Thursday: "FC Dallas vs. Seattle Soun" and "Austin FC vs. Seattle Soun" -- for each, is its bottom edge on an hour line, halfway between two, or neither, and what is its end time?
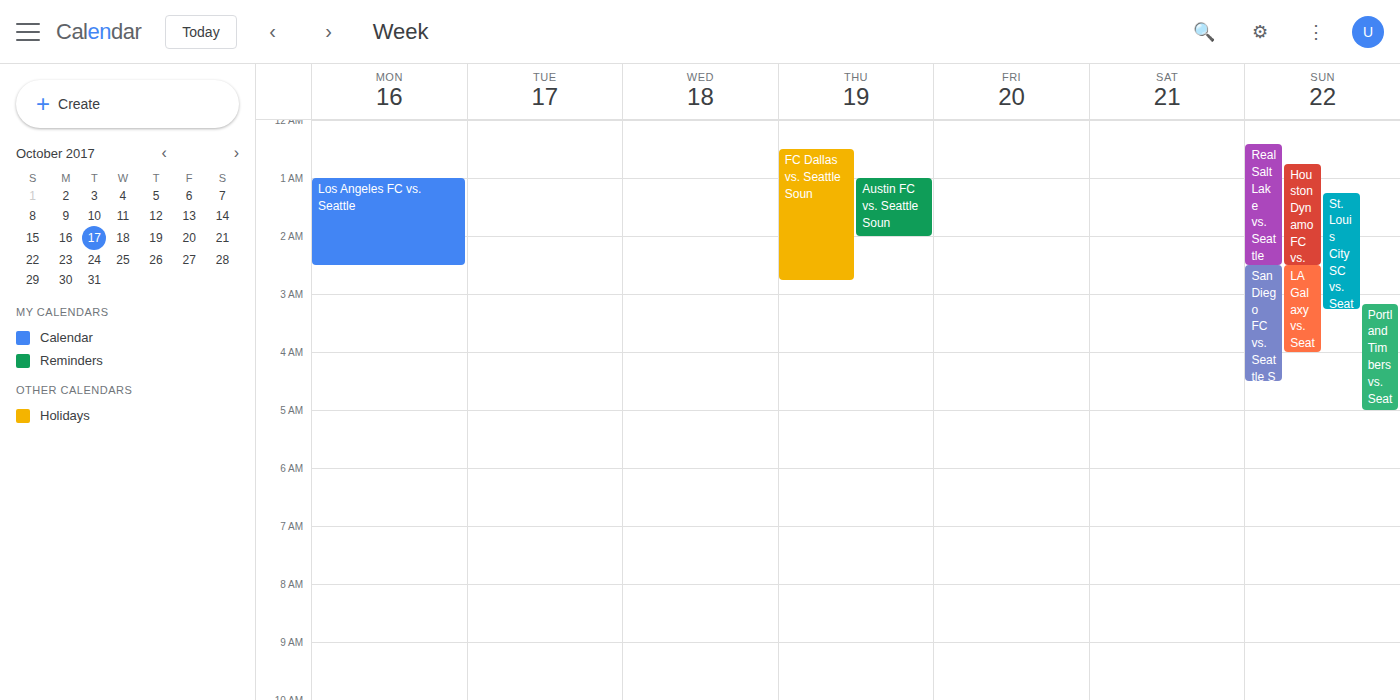
"FC Dallas vs. Seattle Soun": 2:45 AM, neither: three quarters of the way from the 2 AM line to the 3 AM line. "Austin FC vs. Seattle Soun": 2:00 AM, exactly on the 2 AM line.